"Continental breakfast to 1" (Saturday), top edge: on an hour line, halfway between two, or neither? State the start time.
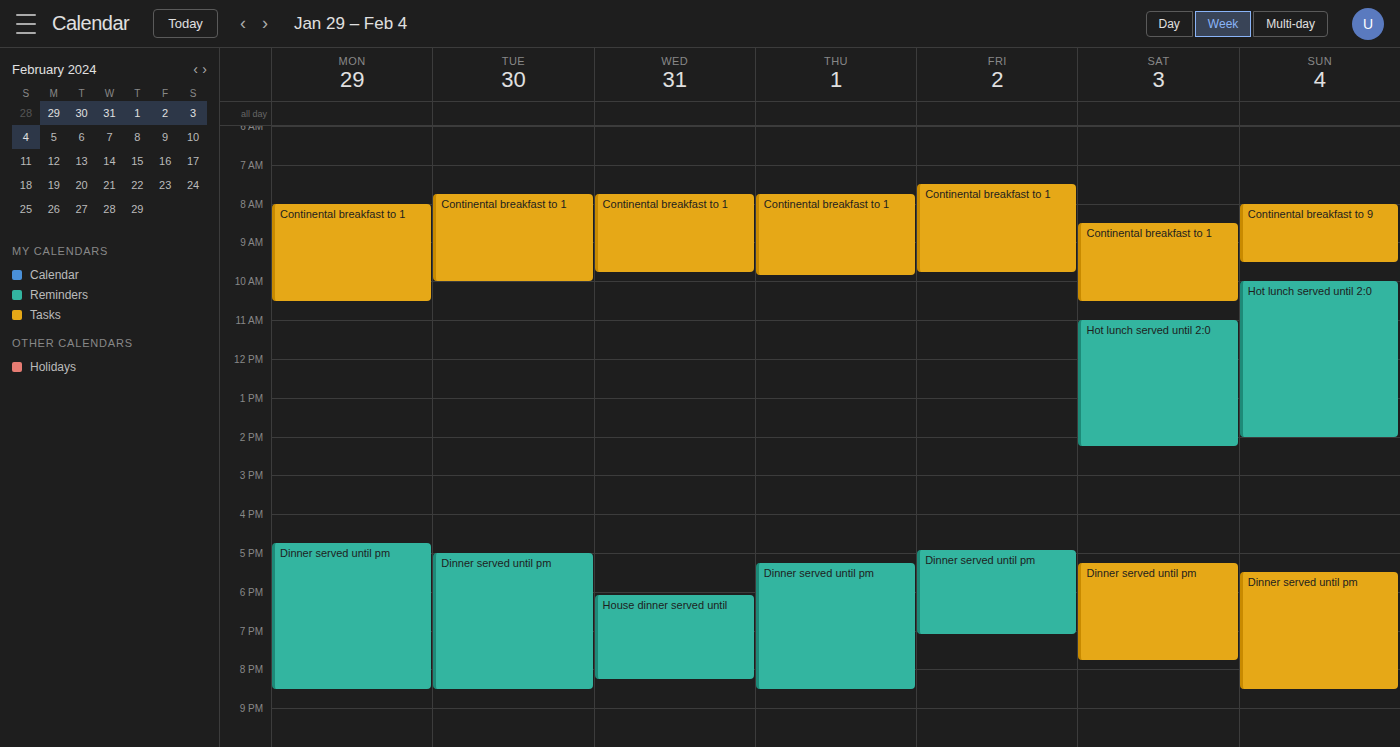
8:30 AM -- halfway between the 8 AM and 9 AM lines.